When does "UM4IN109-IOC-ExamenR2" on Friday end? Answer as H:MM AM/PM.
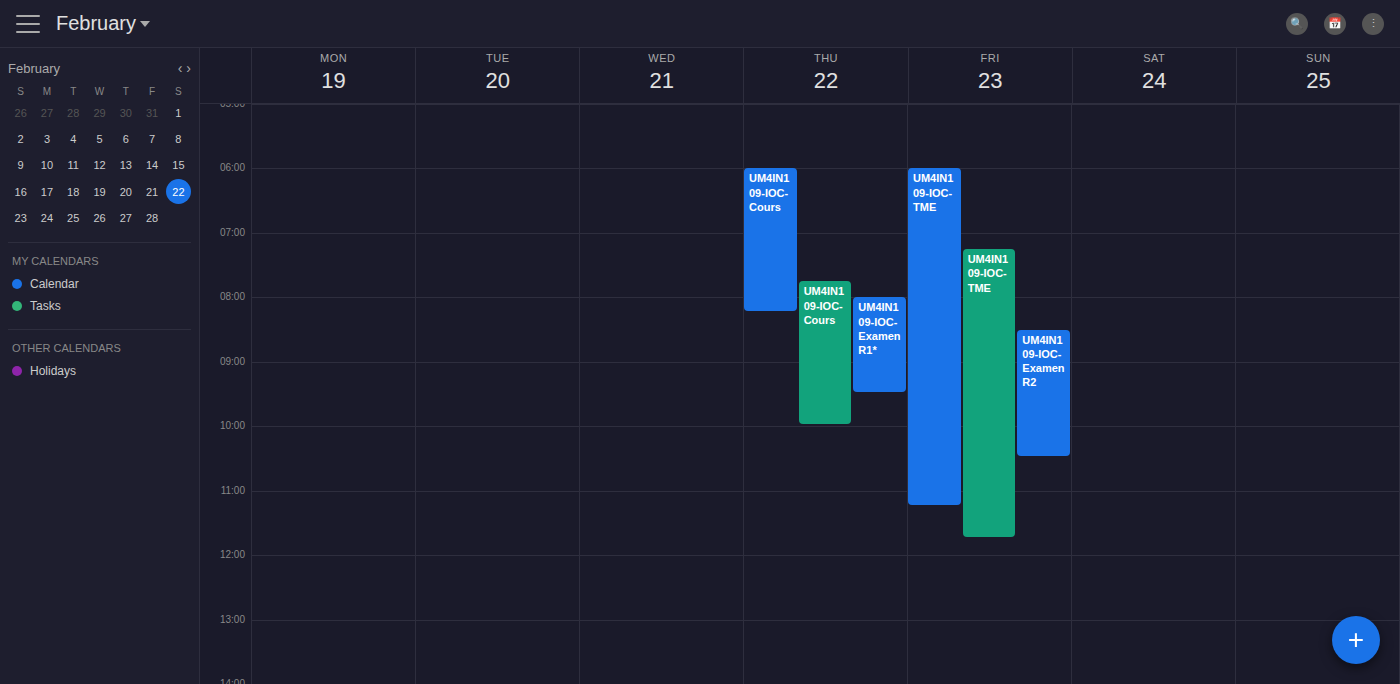
10:30 AM